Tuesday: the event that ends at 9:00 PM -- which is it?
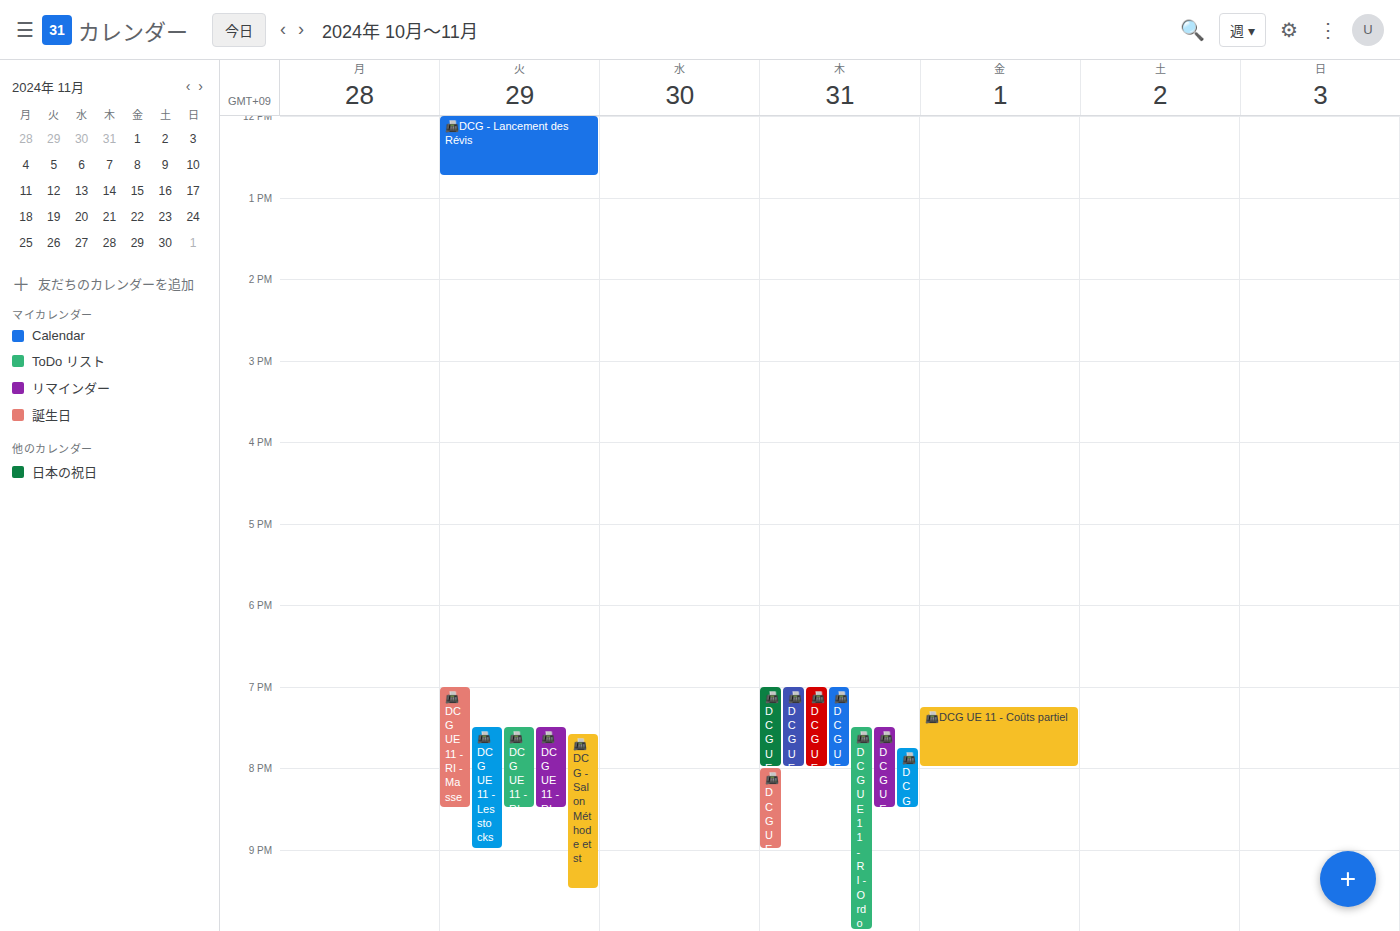
"📠DCG UE 11 - Les stocks"